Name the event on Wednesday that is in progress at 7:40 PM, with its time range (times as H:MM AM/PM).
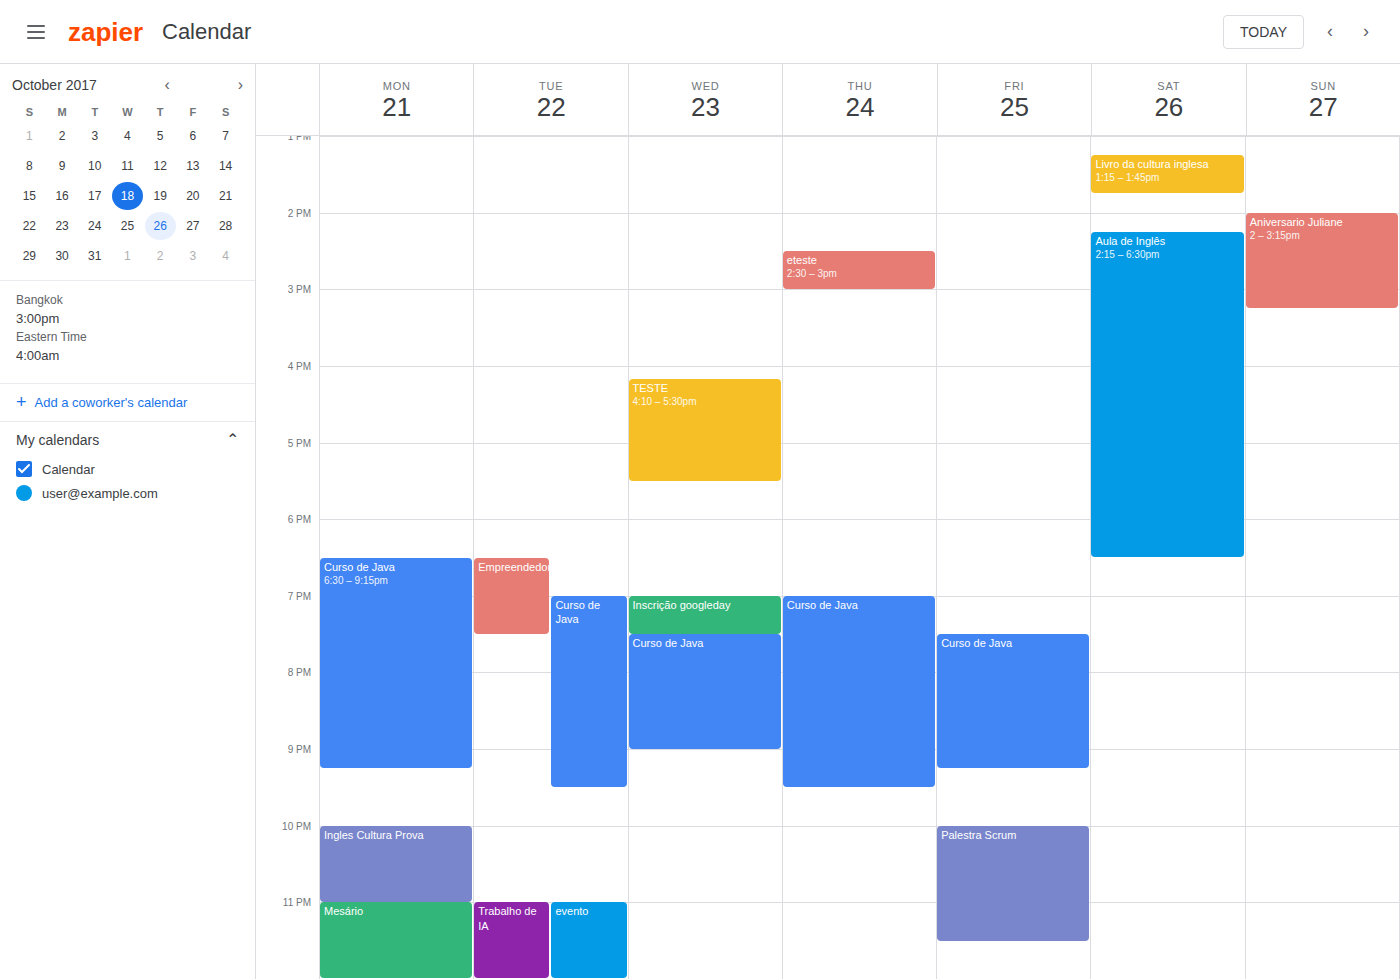
"Curso de Java", 7:30 PM to 9:00 PM